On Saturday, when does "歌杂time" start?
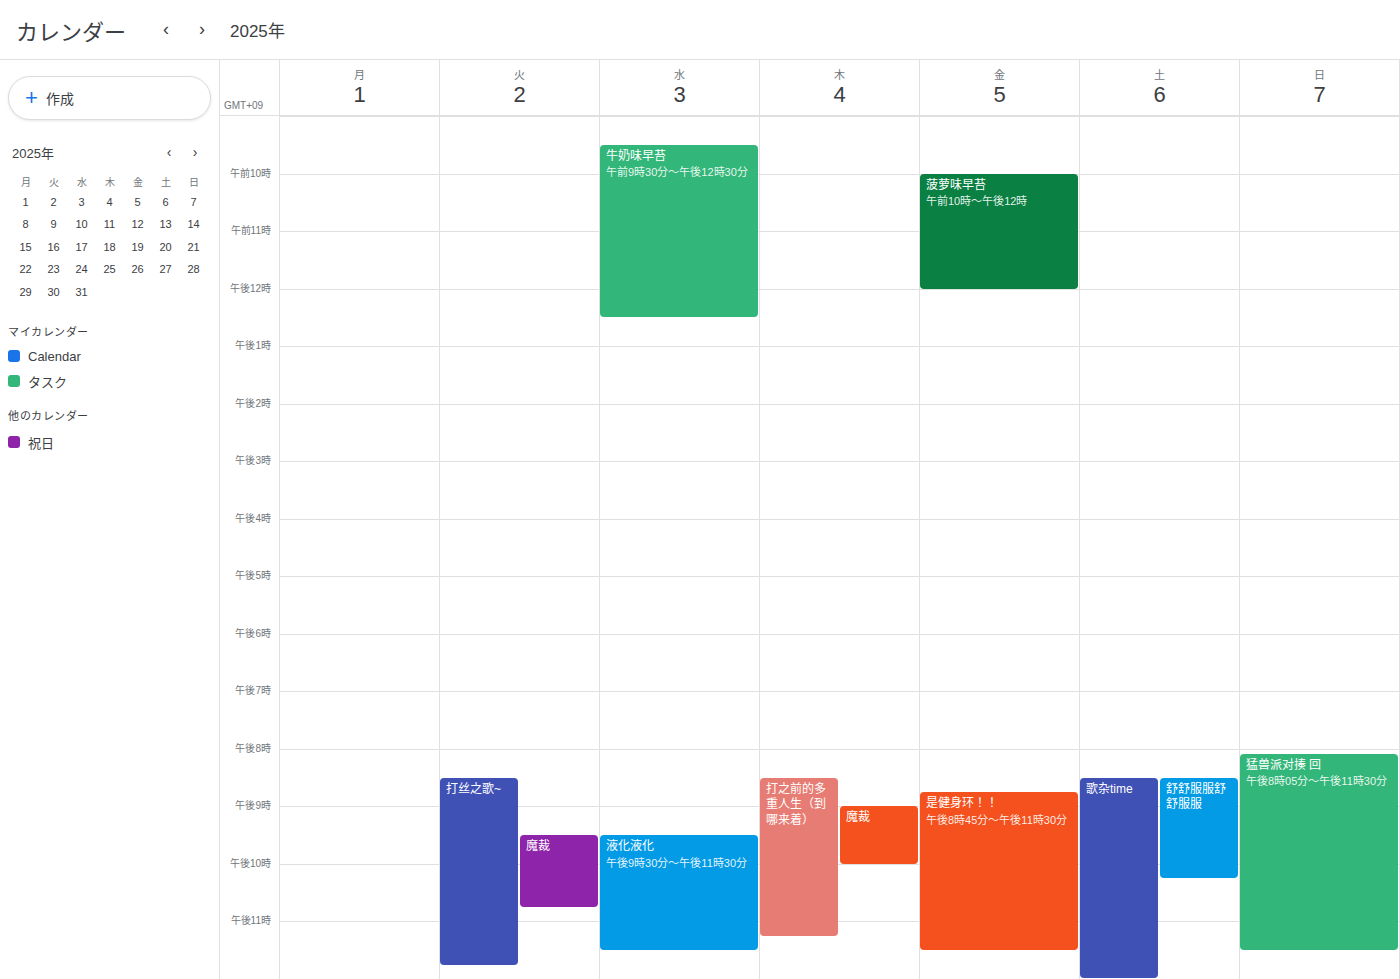
8:30 PM